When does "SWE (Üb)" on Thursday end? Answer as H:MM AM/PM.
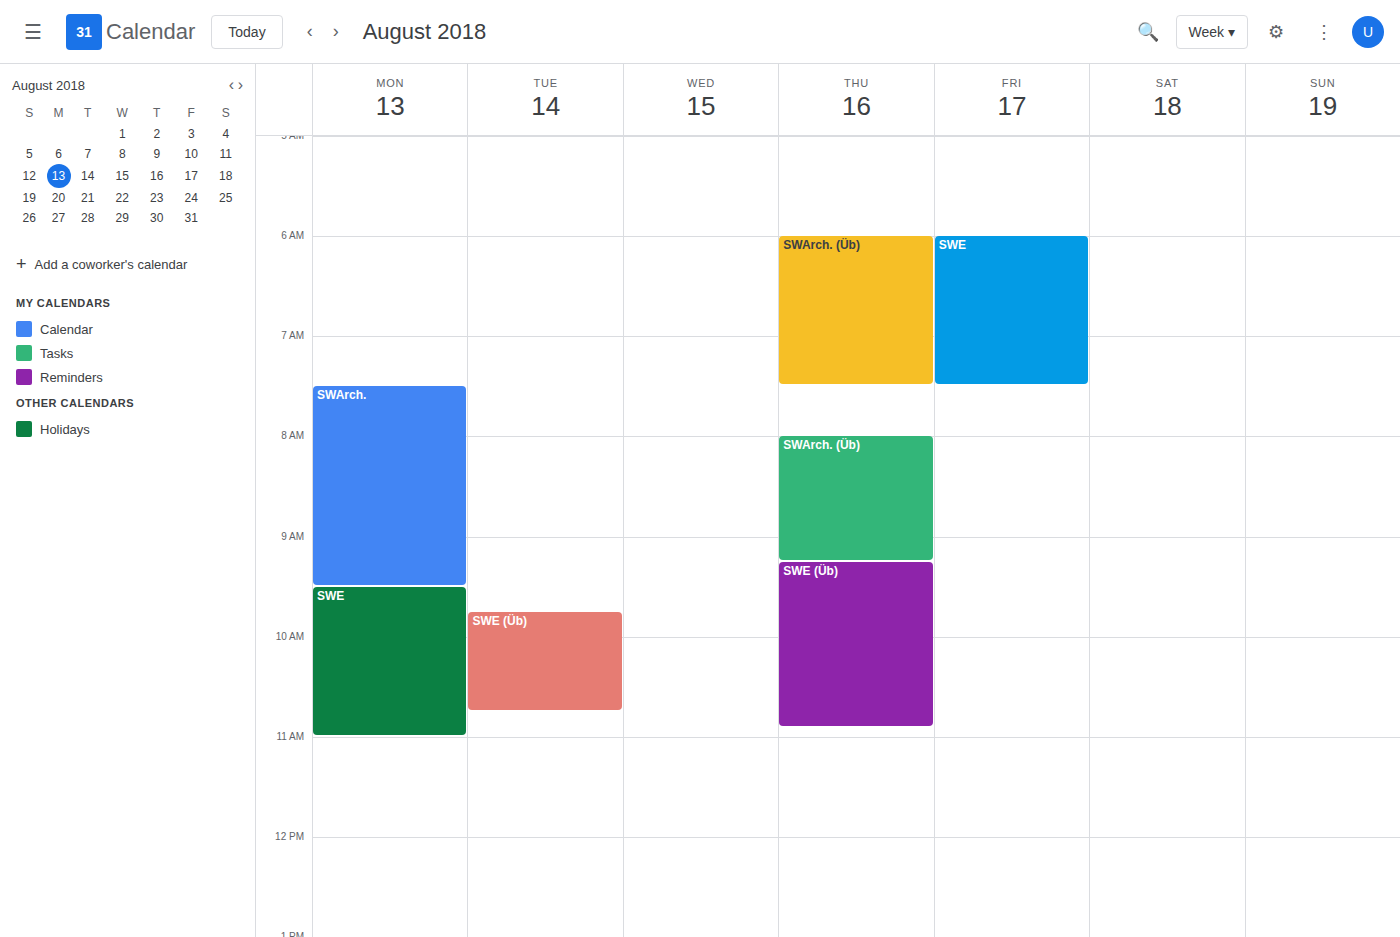
10:55 AM